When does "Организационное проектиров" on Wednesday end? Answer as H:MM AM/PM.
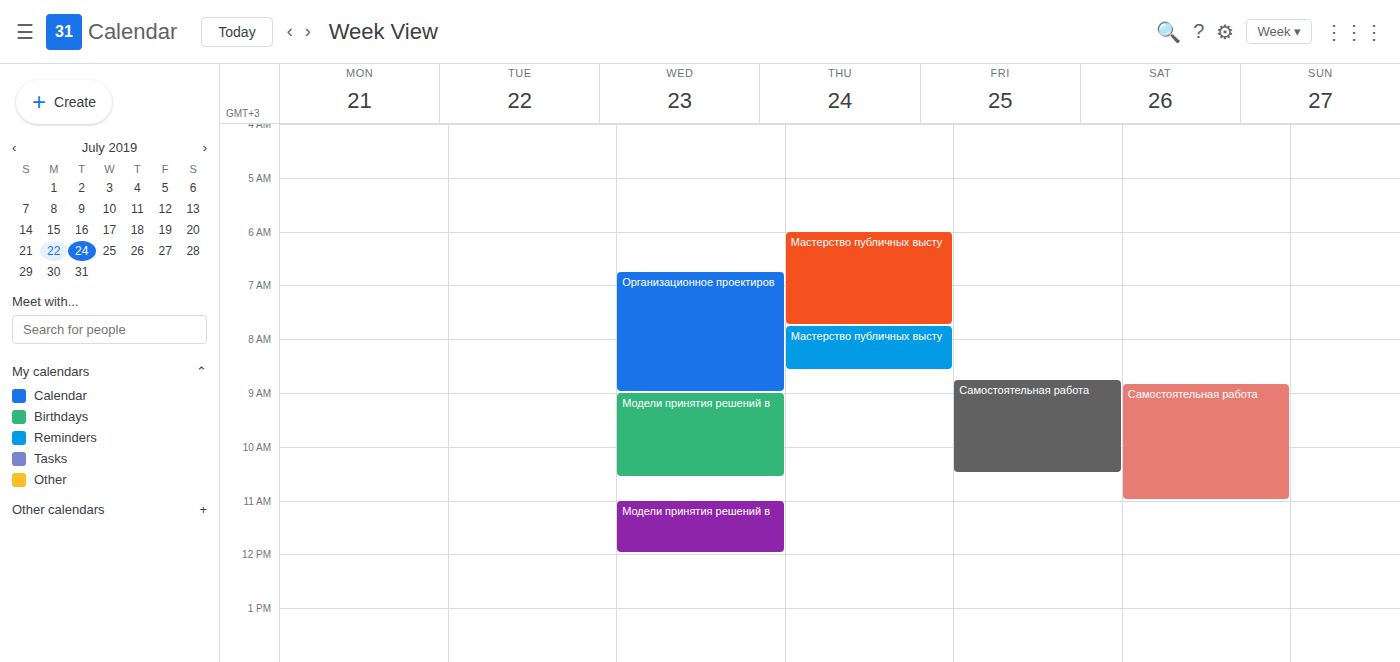
9:00 AM